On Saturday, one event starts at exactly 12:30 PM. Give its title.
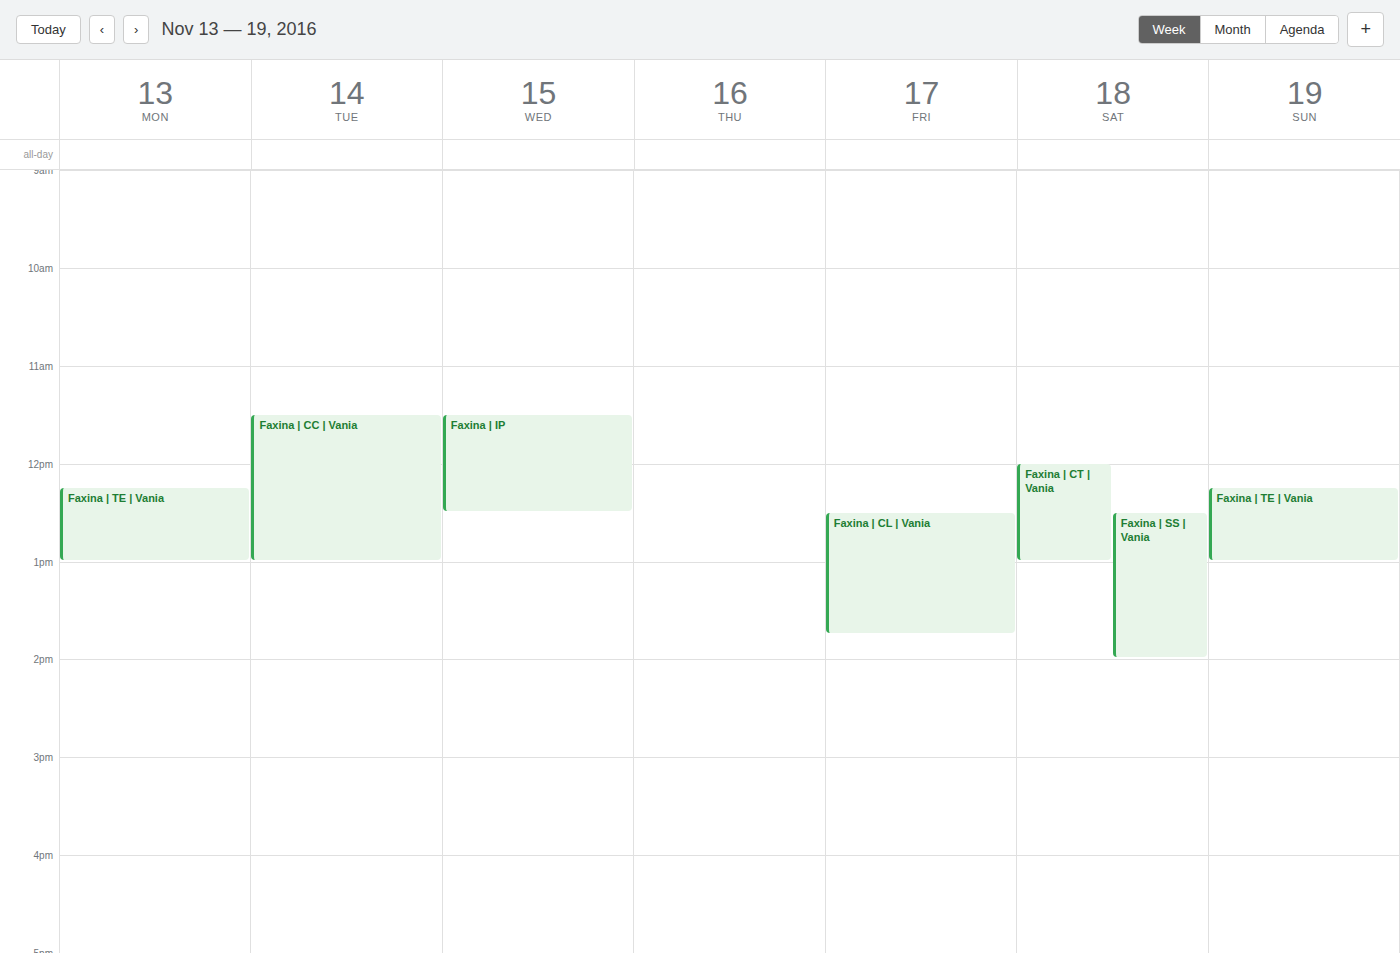
"Faxina | SS | Vania"